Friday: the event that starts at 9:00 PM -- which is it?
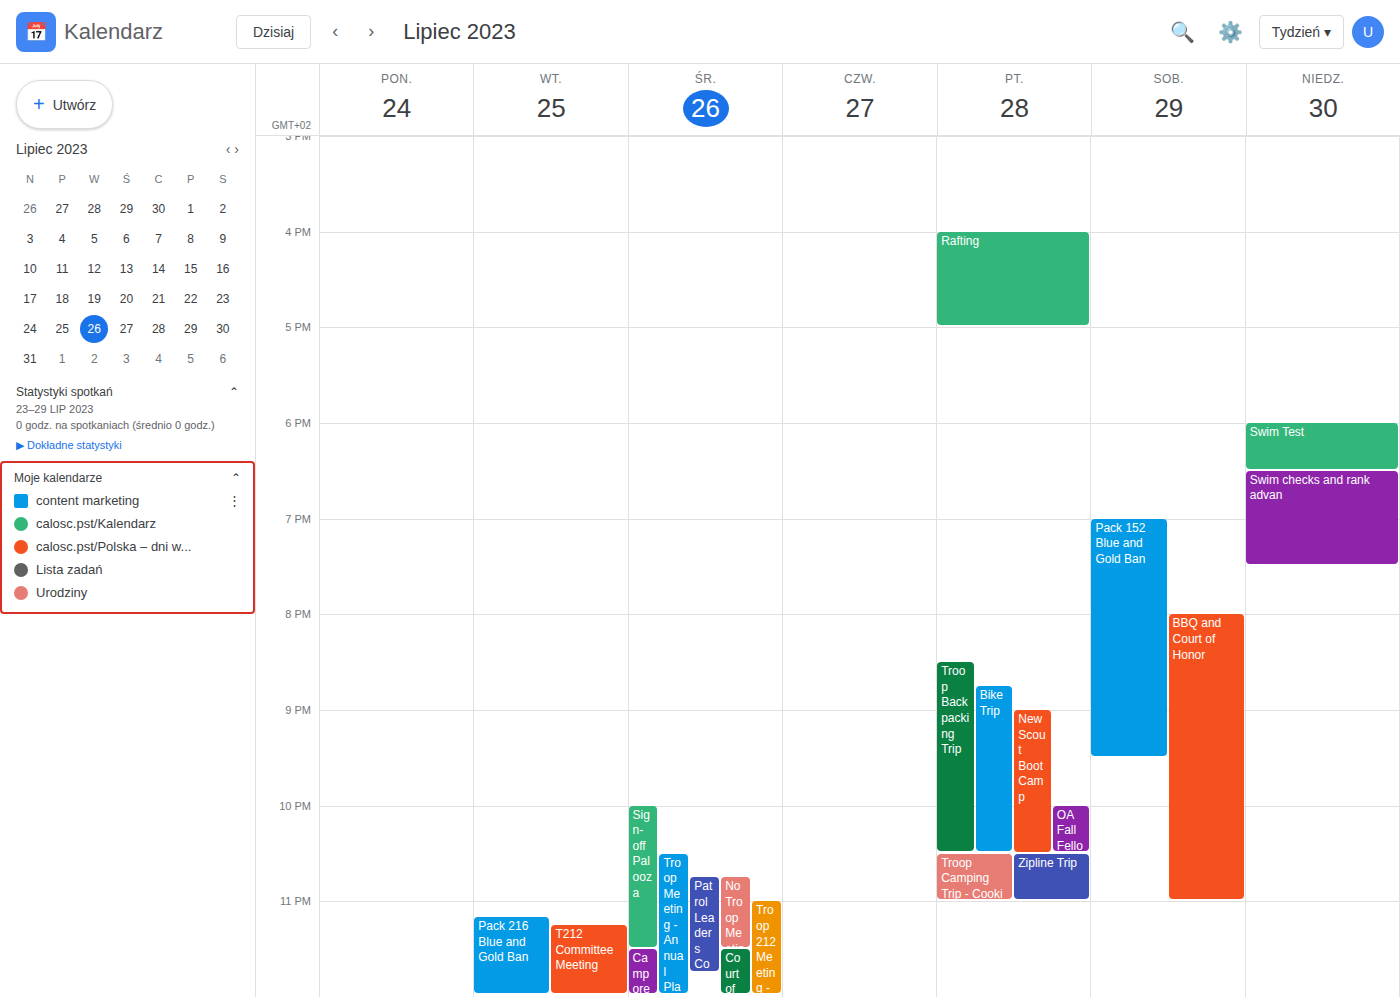
"New Scout Boot Camp"